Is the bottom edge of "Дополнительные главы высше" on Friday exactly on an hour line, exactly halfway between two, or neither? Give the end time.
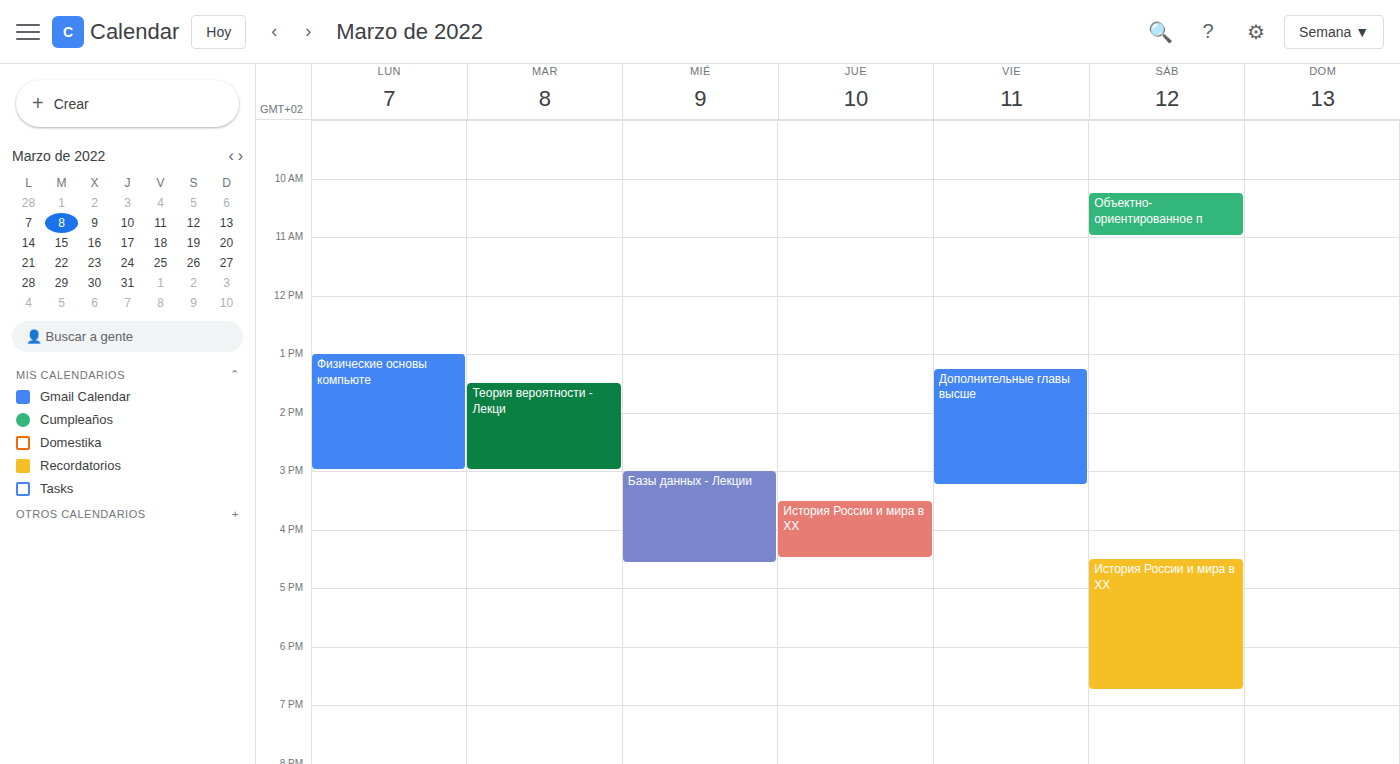
3:15 PM -- neither: a quarter of the way from the 3 PM line to the 4 PM line.